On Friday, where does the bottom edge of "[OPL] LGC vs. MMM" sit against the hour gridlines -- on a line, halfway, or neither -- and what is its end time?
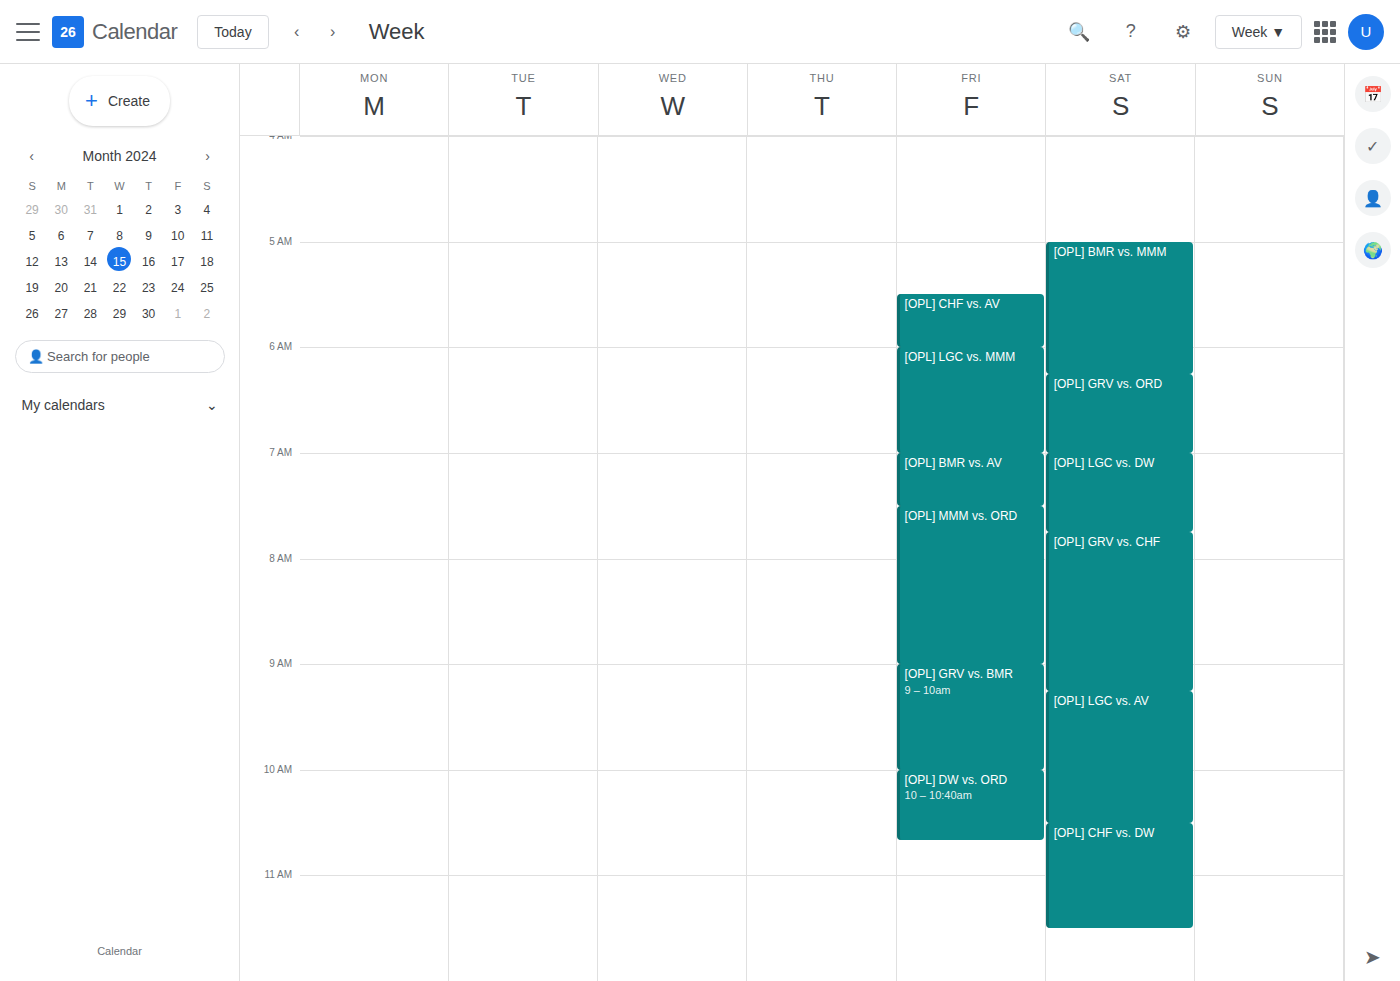
7:00 AM -- exactly on the 7 AM line.